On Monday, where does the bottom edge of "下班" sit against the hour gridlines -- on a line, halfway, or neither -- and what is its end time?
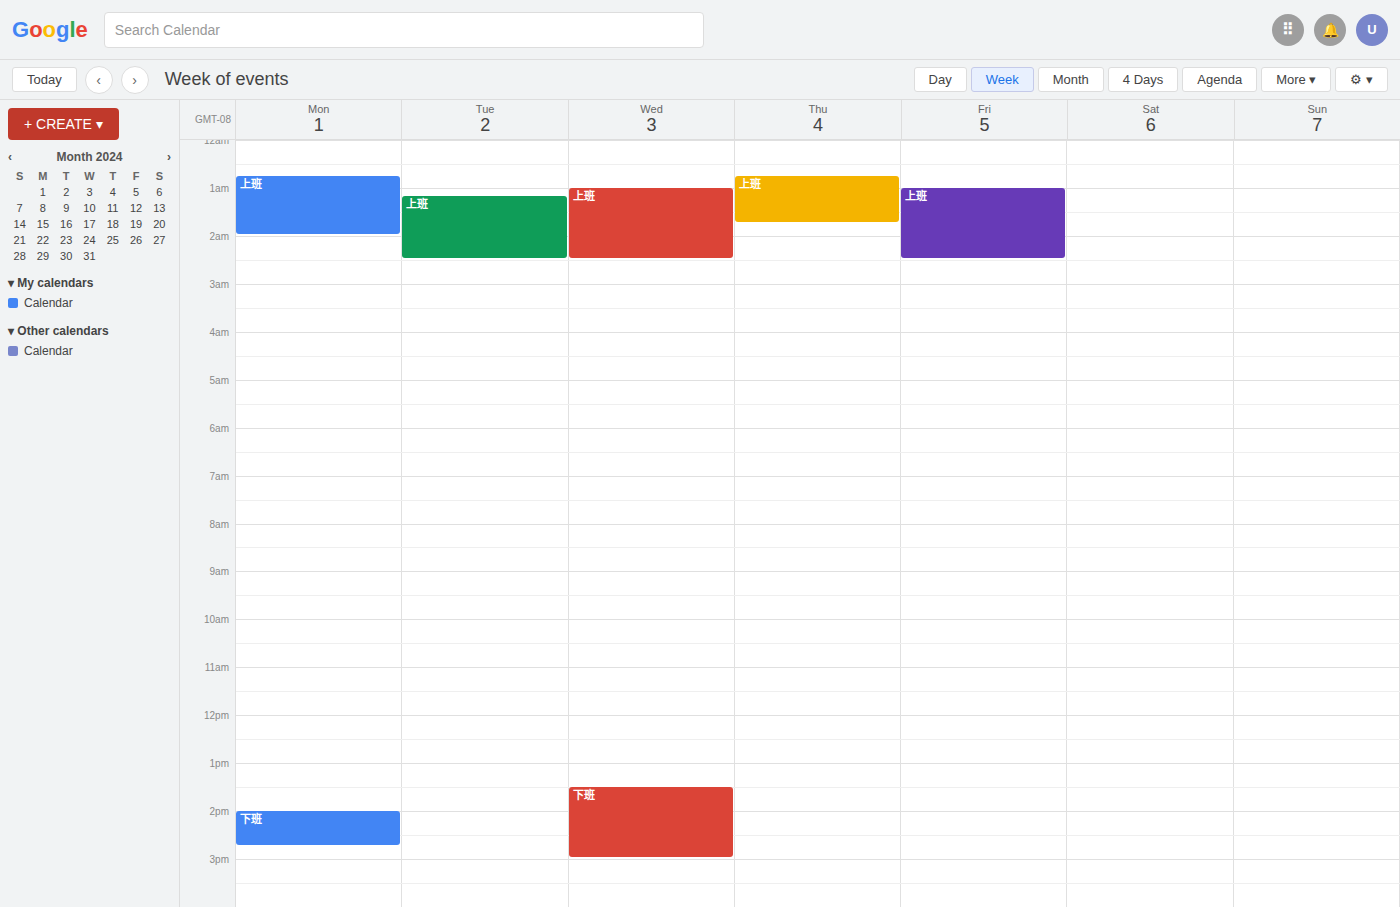
2:45 PM -- neither: three quarters of the way from the 2 PM line to the 3 PM line.